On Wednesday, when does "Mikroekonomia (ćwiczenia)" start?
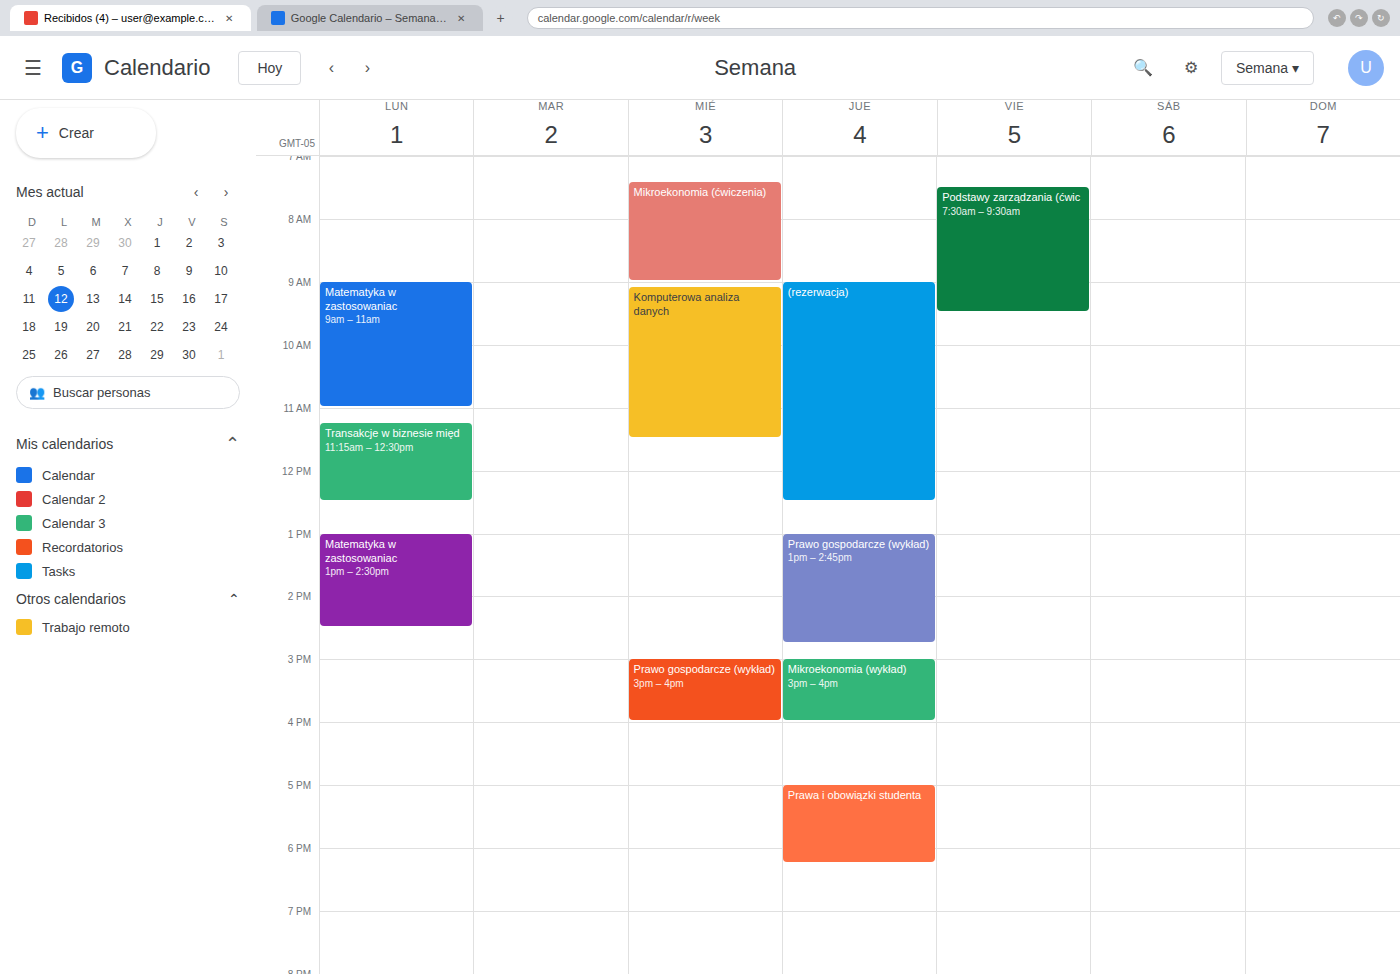
7:25 AM